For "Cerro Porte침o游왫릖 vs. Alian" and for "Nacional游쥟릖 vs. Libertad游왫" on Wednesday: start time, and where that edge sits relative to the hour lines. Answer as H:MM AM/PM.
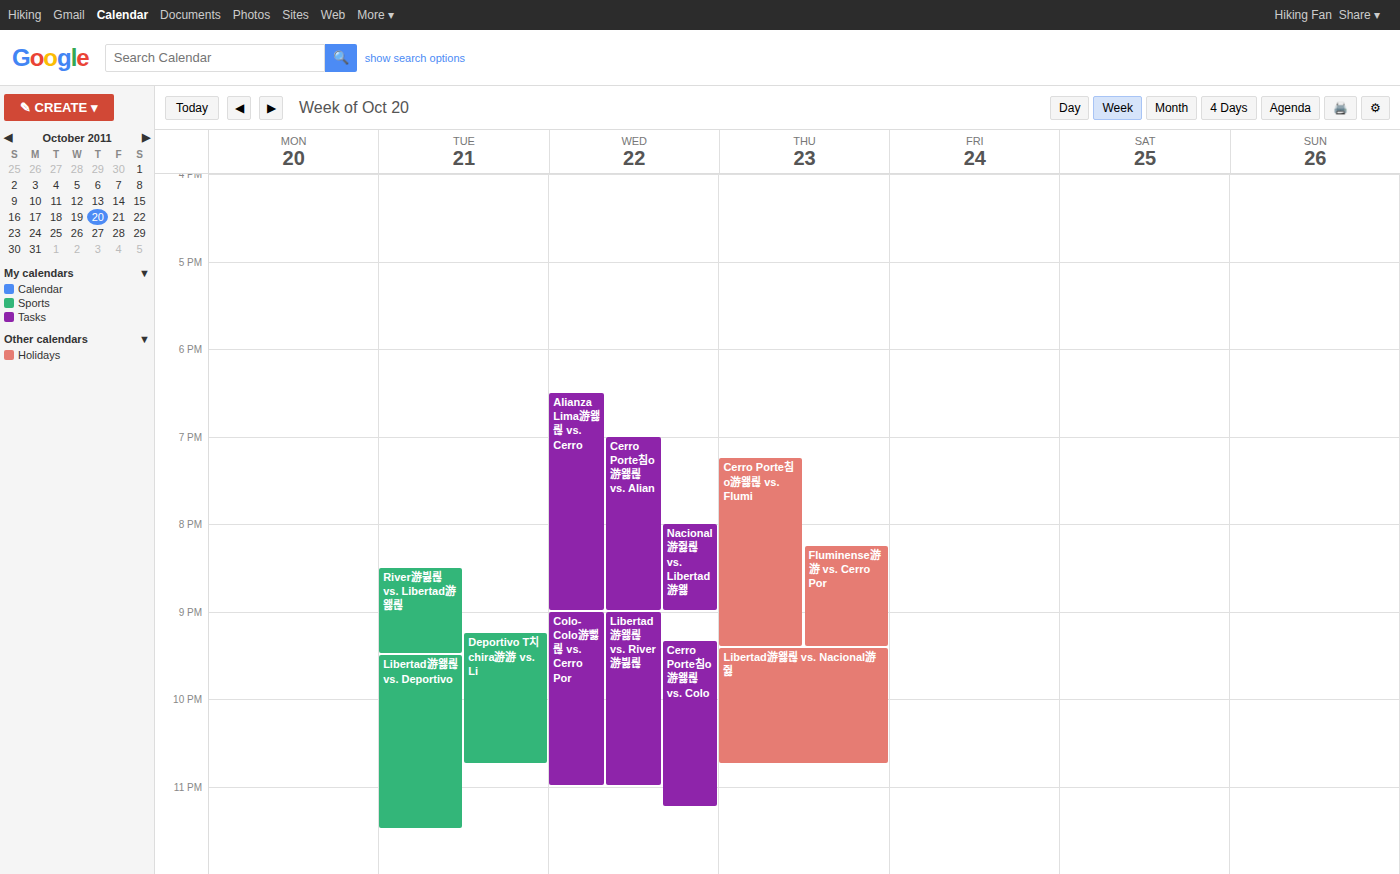
"Cerro Porte침o游왫릖 vs. Alian": 7:00 PM, exactly on the 7 PM line. "Nacional游쥟릖 vs. Libertad游왫": 8:00 PM, exactly on the 8 PM line.